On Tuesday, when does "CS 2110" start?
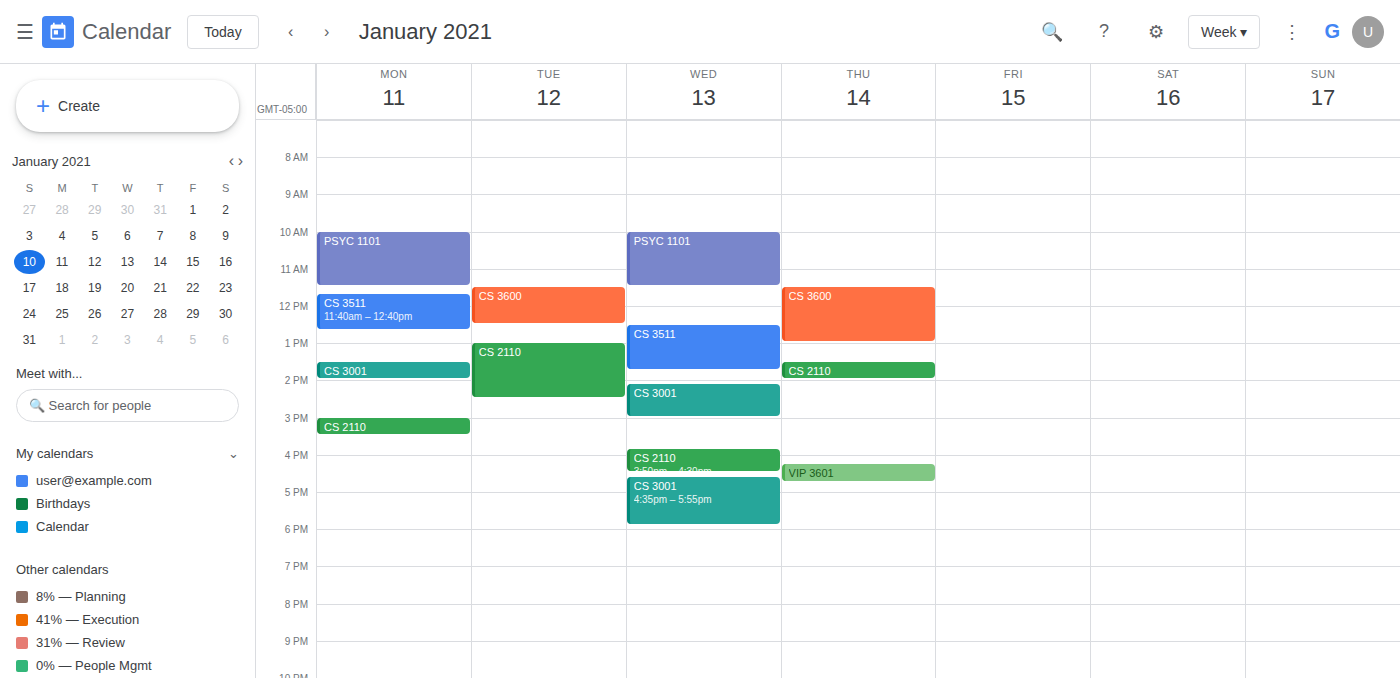
1:00 PM